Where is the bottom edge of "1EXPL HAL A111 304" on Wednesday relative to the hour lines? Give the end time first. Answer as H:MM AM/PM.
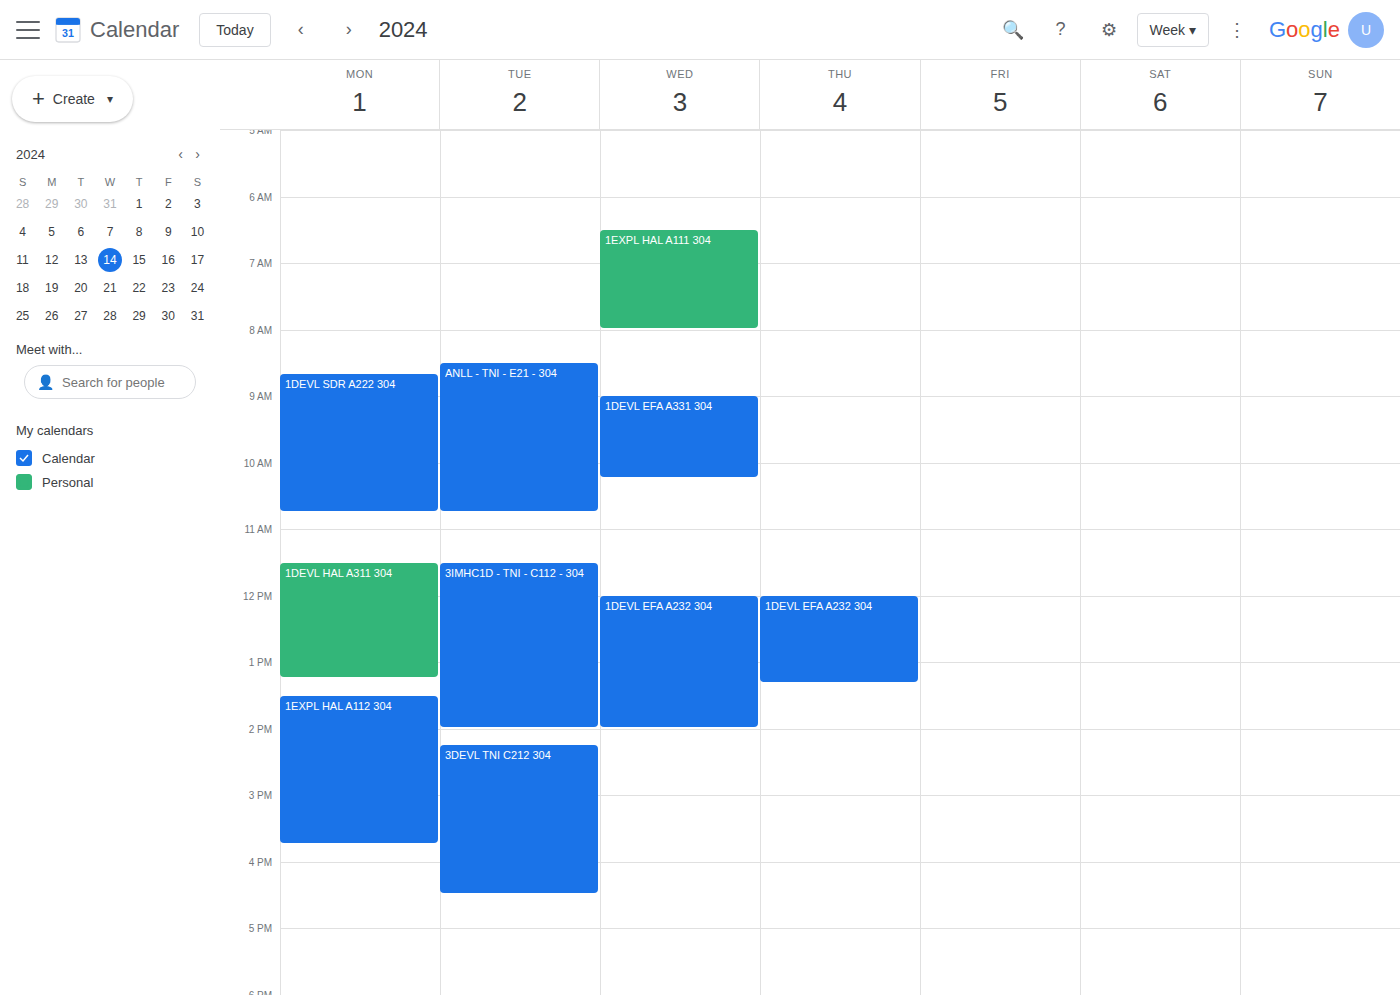
8:00 AM -- exactly on the 8 AM line.